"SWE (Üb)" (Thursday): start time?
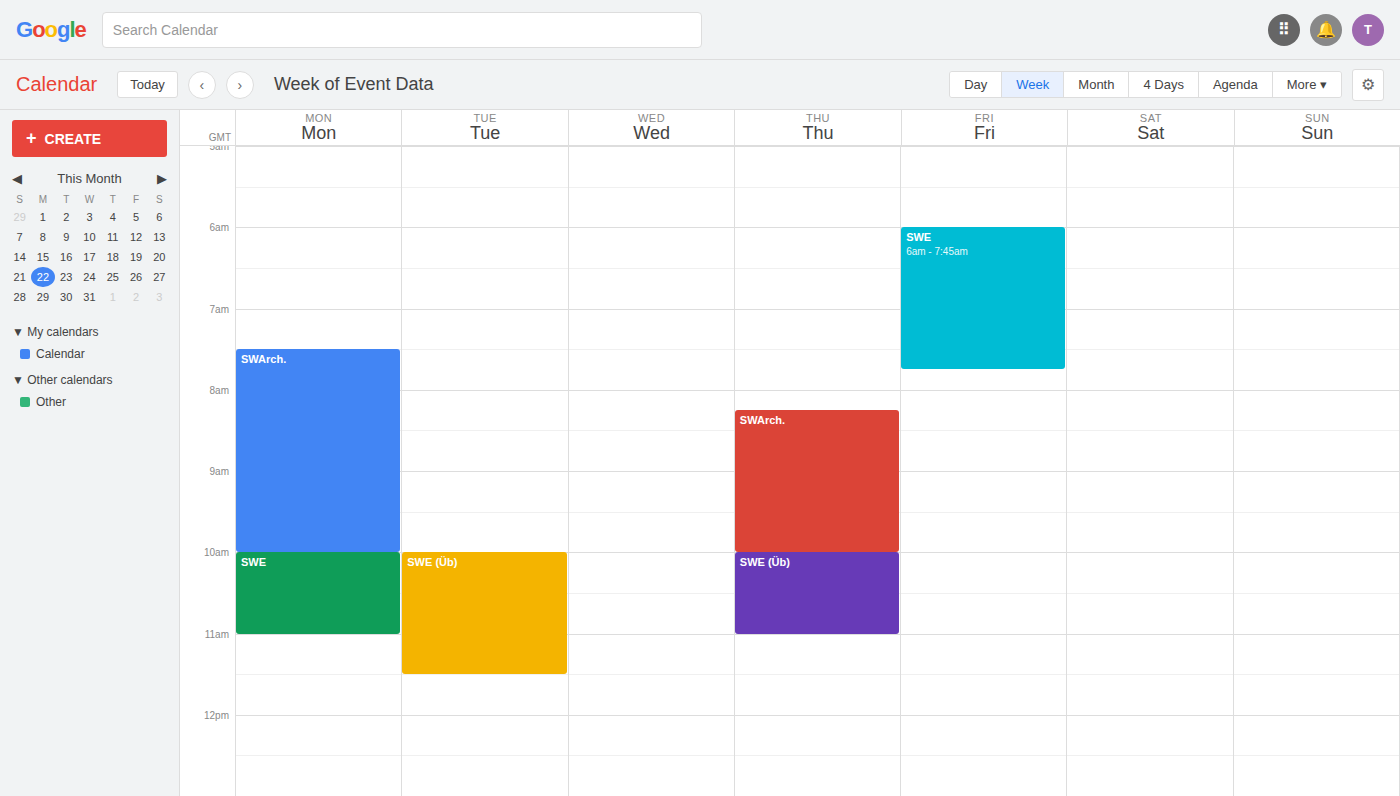
10:00